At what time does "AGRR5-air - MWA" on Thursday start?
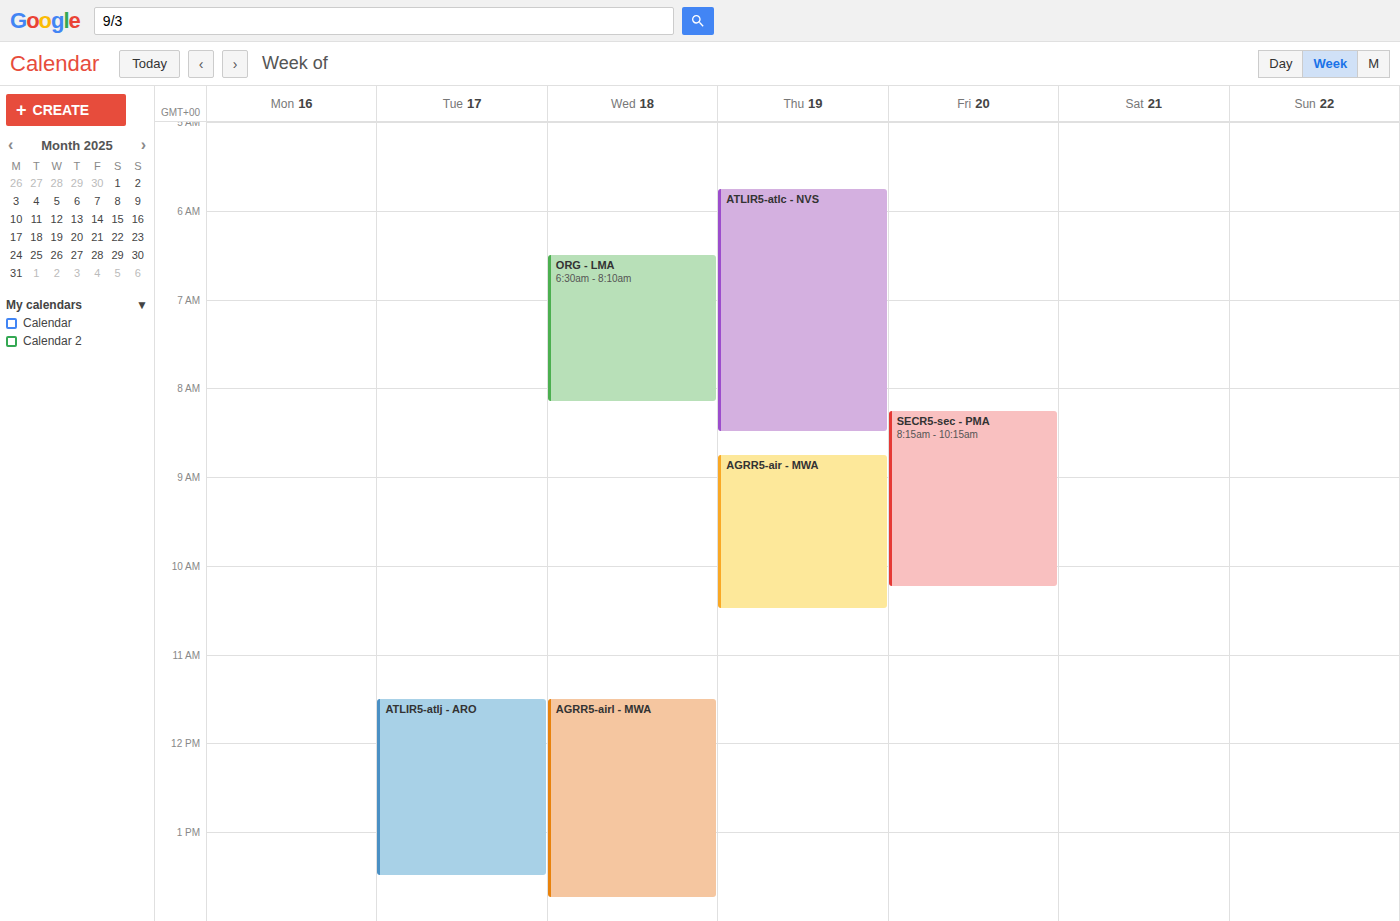
8:45 AM